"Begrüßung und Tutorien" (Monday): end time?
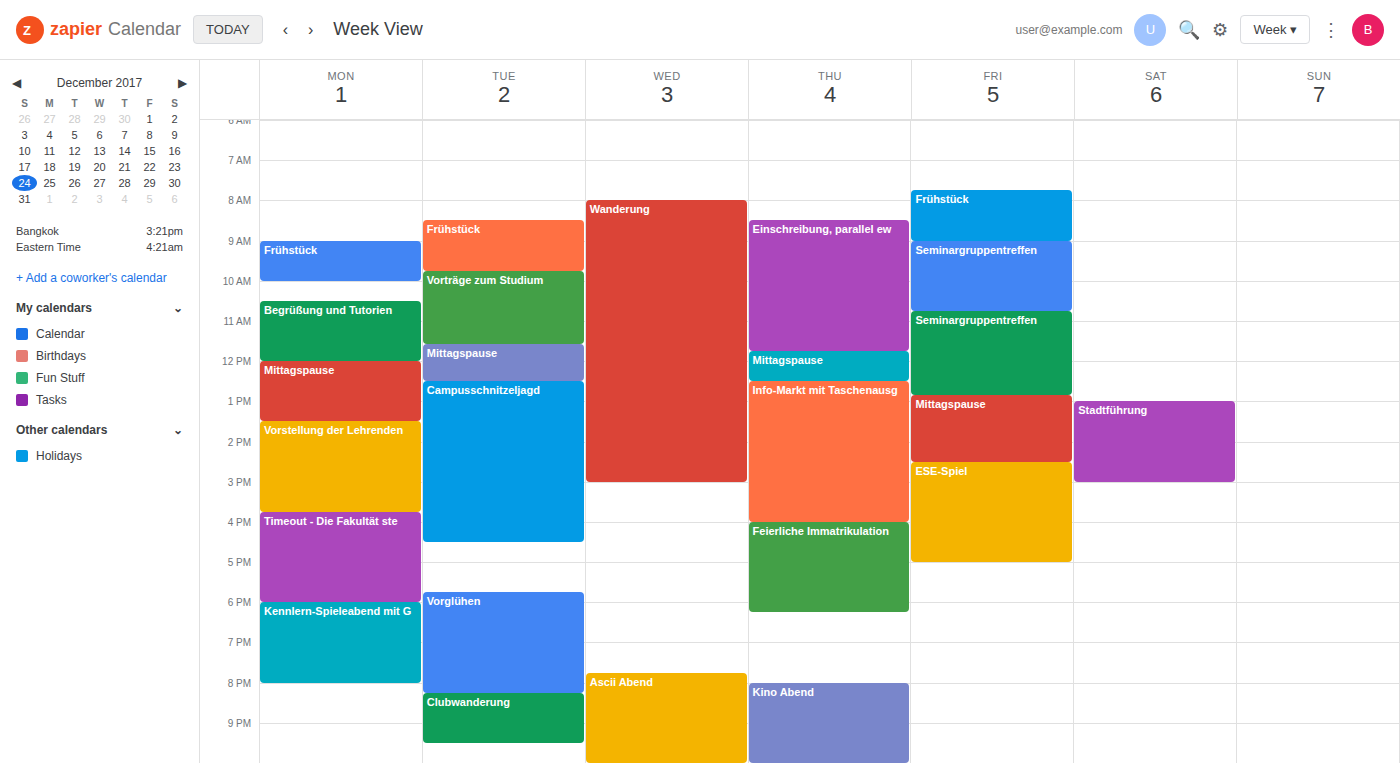
12:00 PM